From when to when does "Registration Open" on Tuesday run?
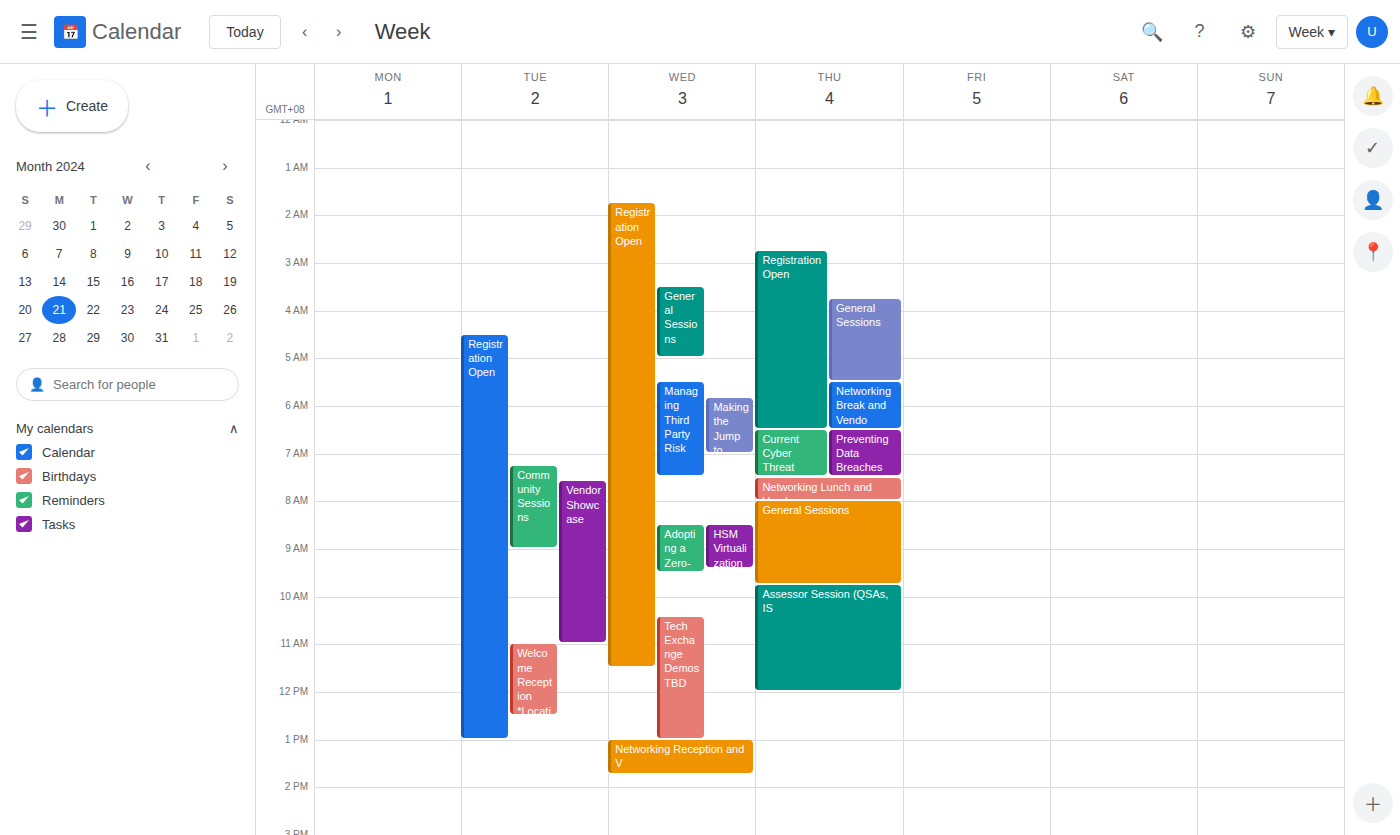
4:30 AM to 1:00 PM